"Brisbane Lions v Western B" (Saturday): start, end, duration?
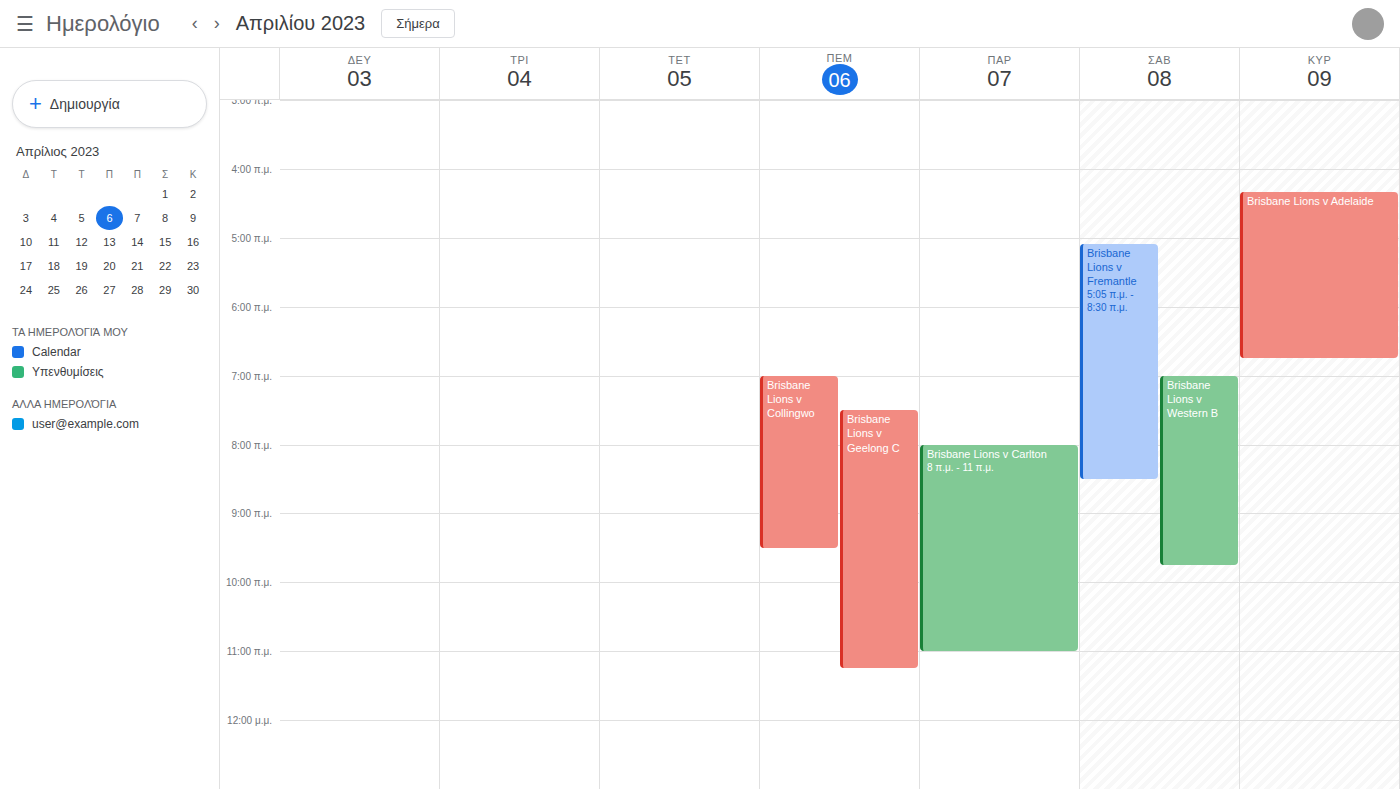
7:00 AM to 9:45 AM, 2 hours 45 minutes